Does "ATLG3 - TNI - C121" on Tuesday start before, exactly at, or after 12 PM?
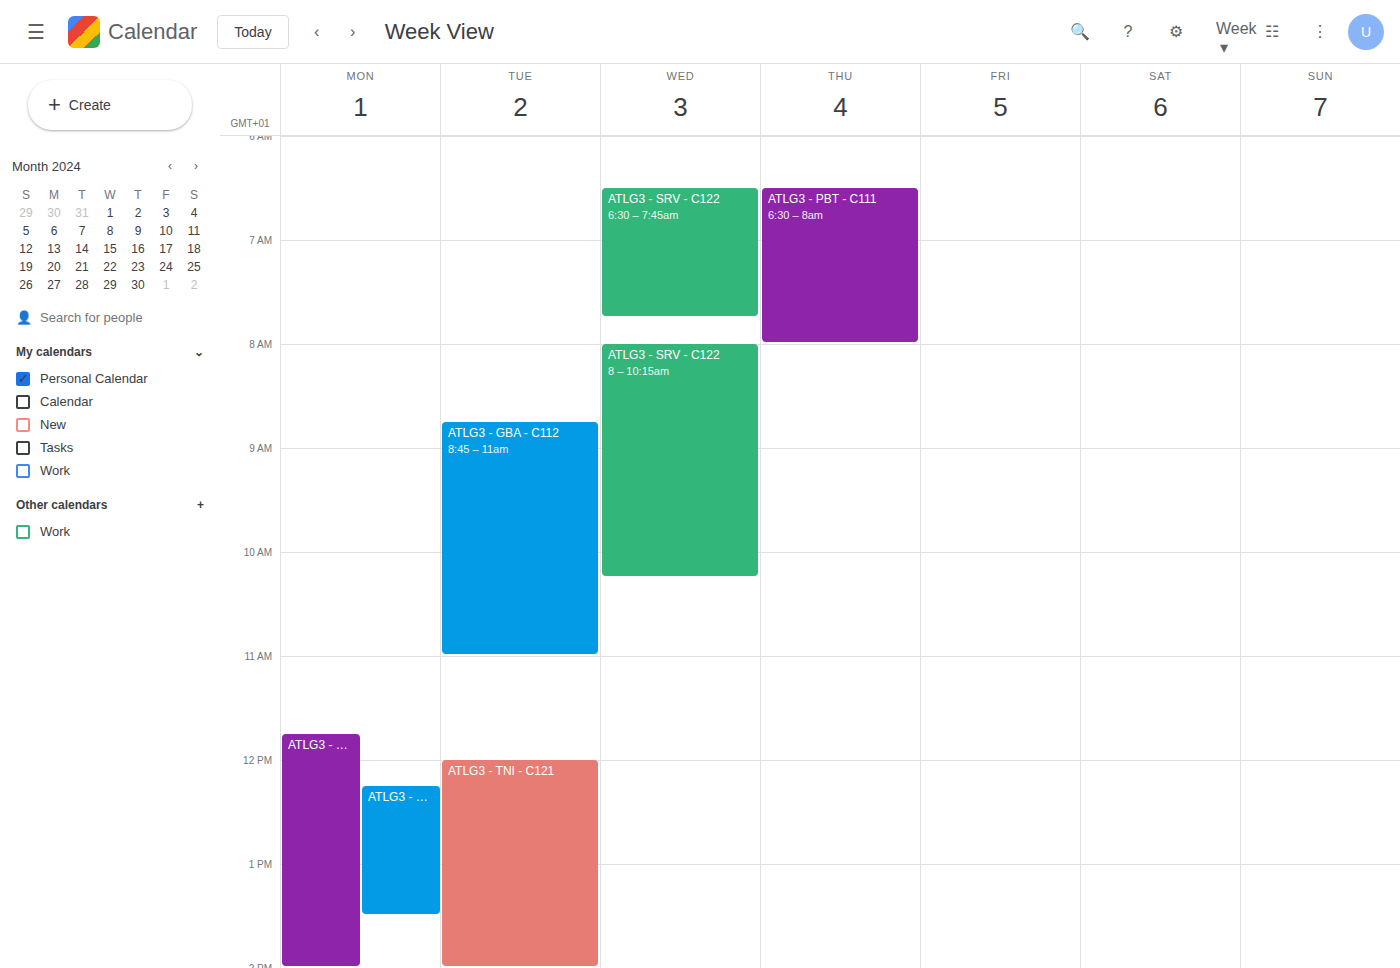
12:00 PM -- exactly at 12 PM, on the 12 PM line.